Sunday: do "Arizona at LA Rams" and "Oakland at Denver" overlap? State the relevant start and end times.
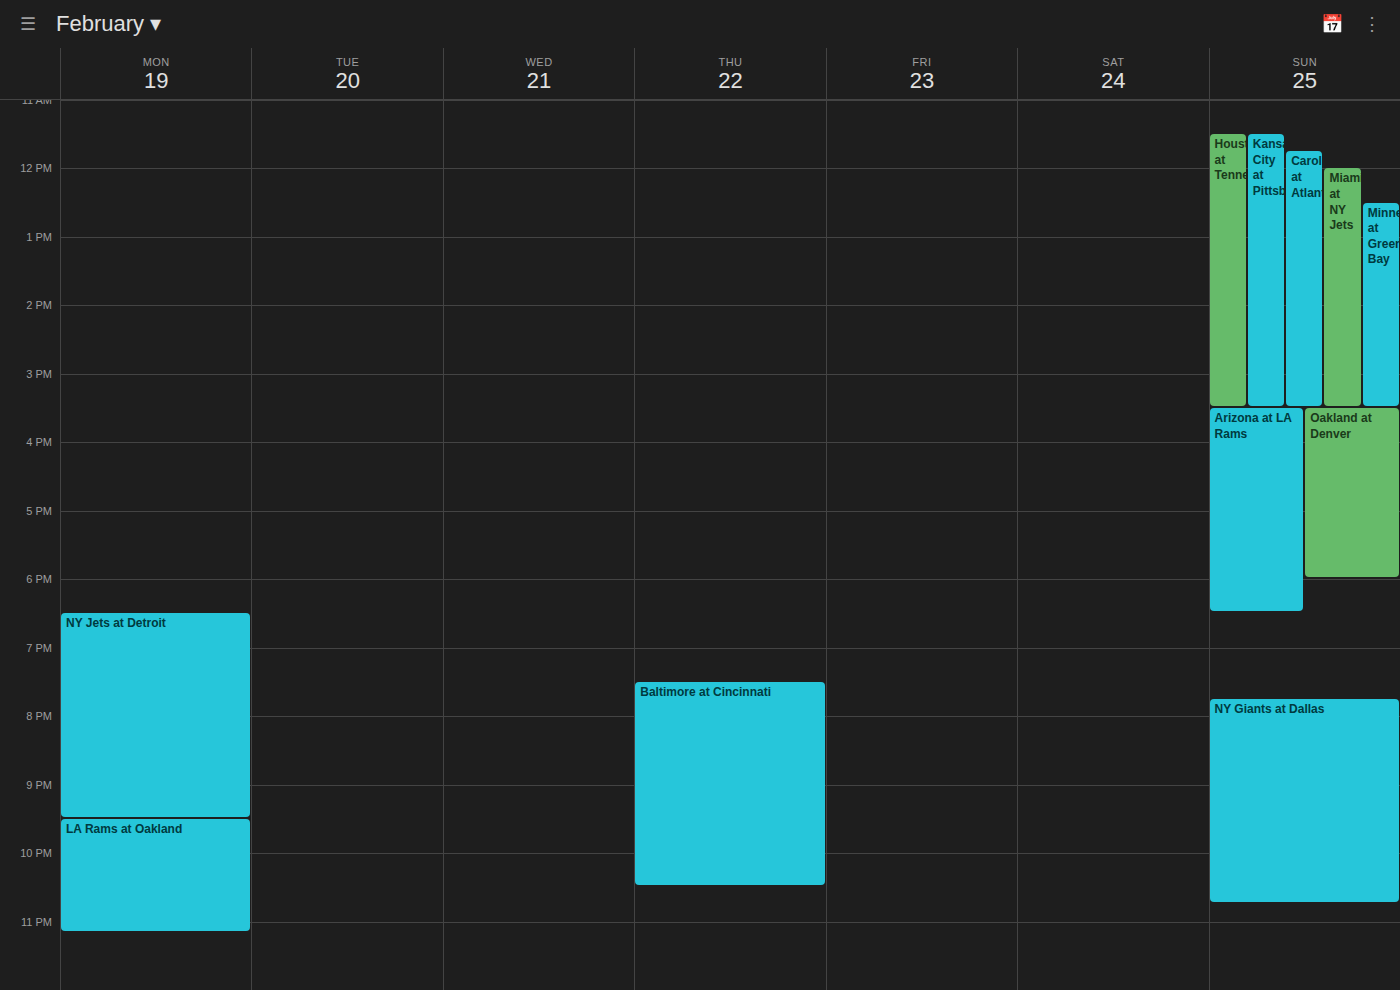
"Arizona at LA Rams" starts at 3:30 PM, before "Oakland at Denver" ends at 6:00 PM -- they overlap.